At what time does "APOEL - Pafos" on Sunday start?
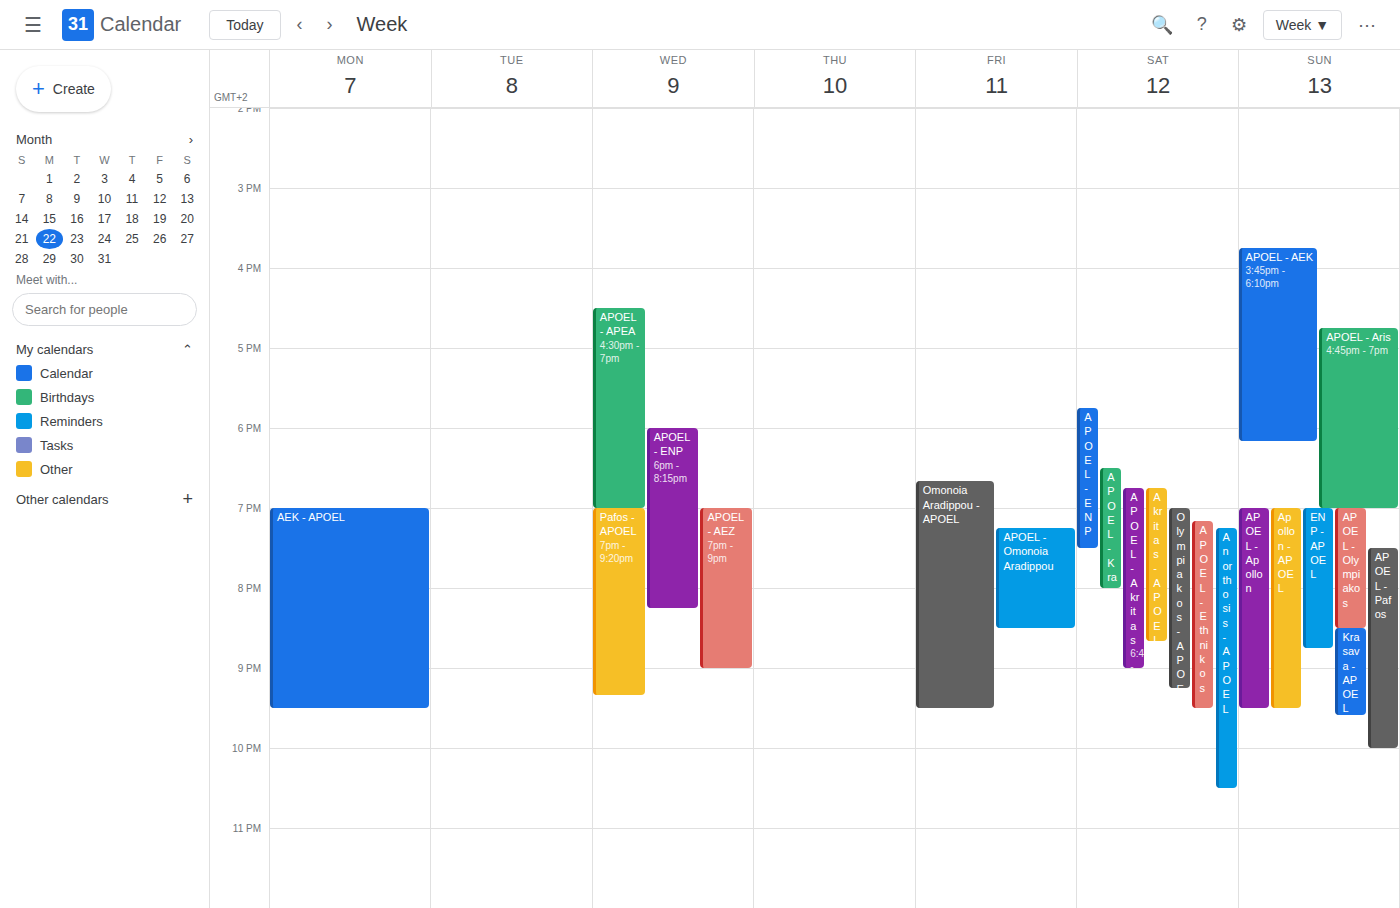
19:30